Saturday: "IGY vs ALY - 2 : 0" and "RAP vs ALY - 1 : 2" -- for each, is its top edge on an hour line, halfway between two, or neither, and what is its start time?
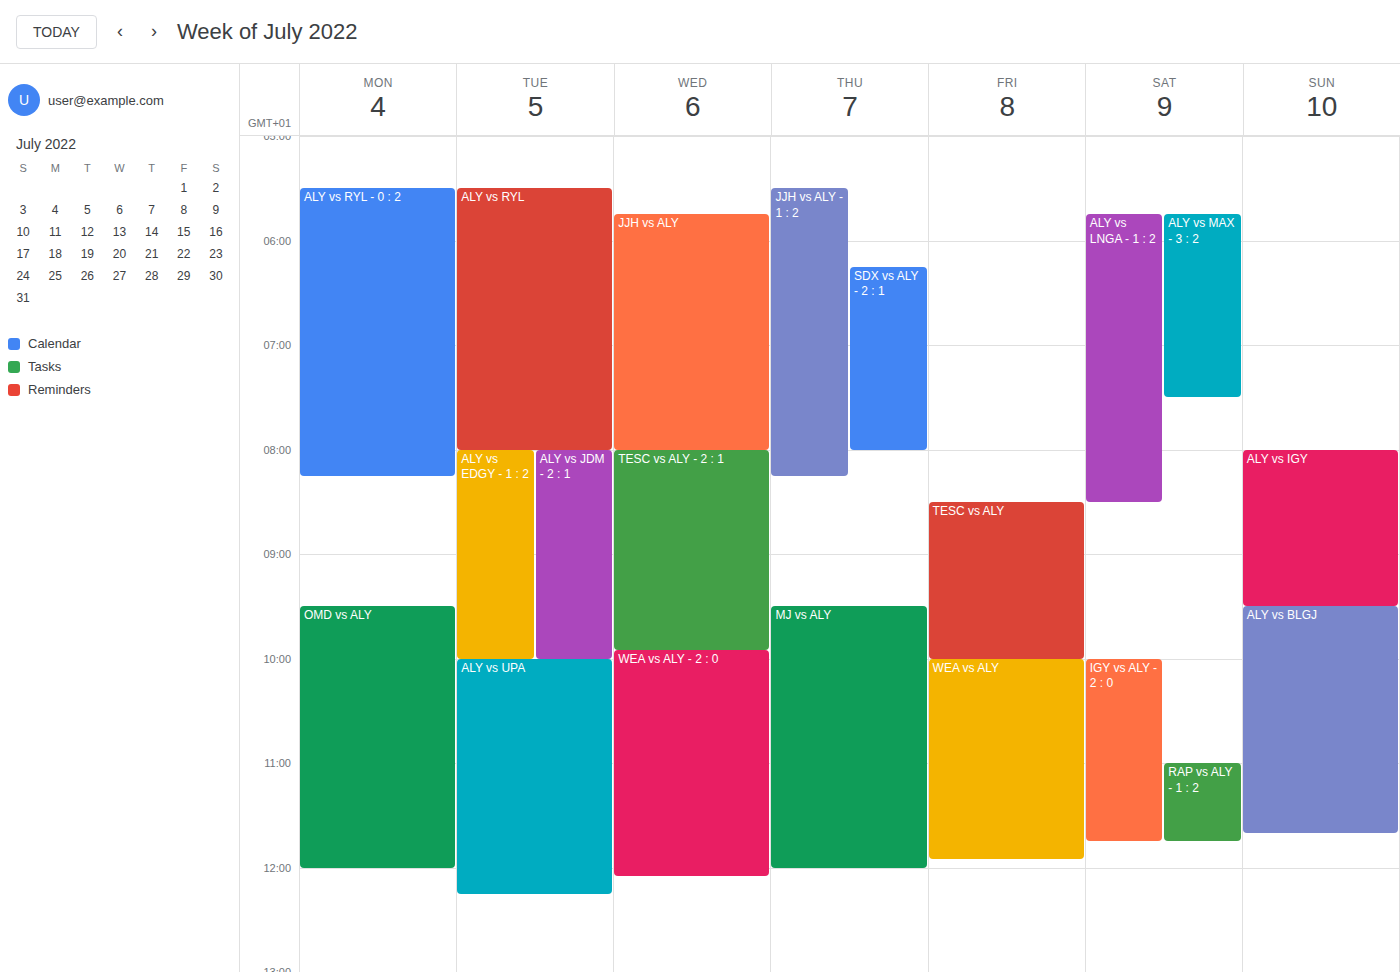
"IGY vs ALY - 2 : 0": 10:00 AM, exactly on the 10 AM line. "RAP vs ALY - 1 : 2": 11:00 AM, exactly on the 11 AM line.